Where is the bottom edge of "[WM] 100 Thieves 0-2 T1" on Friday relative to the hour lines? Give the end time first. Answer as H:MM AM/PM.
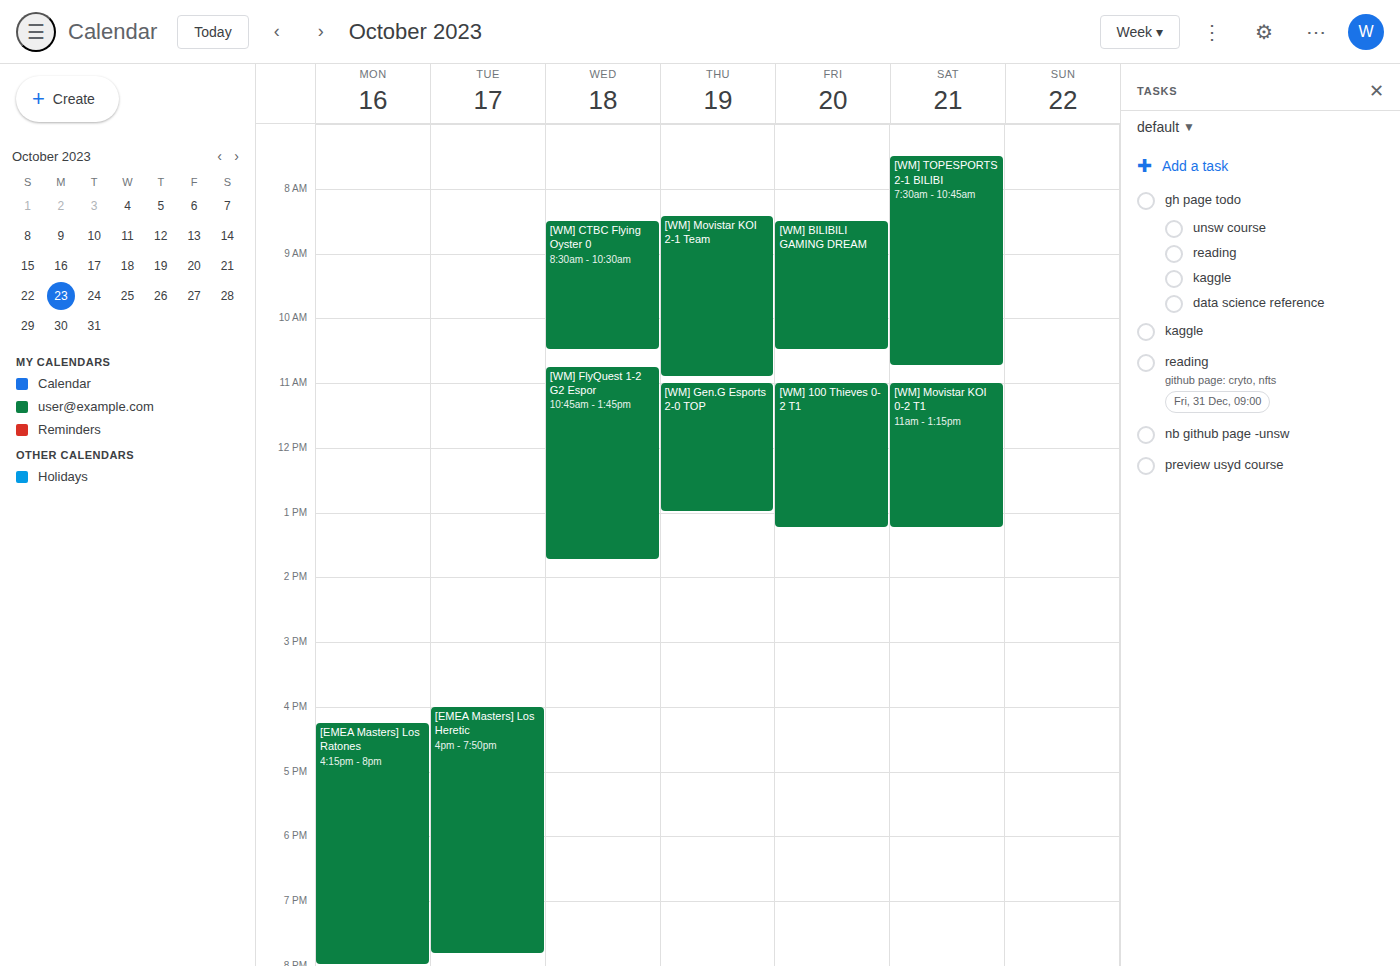
1:15 PM -- neither: a quarter of the way from the 1 PM line to the 2 PM line.